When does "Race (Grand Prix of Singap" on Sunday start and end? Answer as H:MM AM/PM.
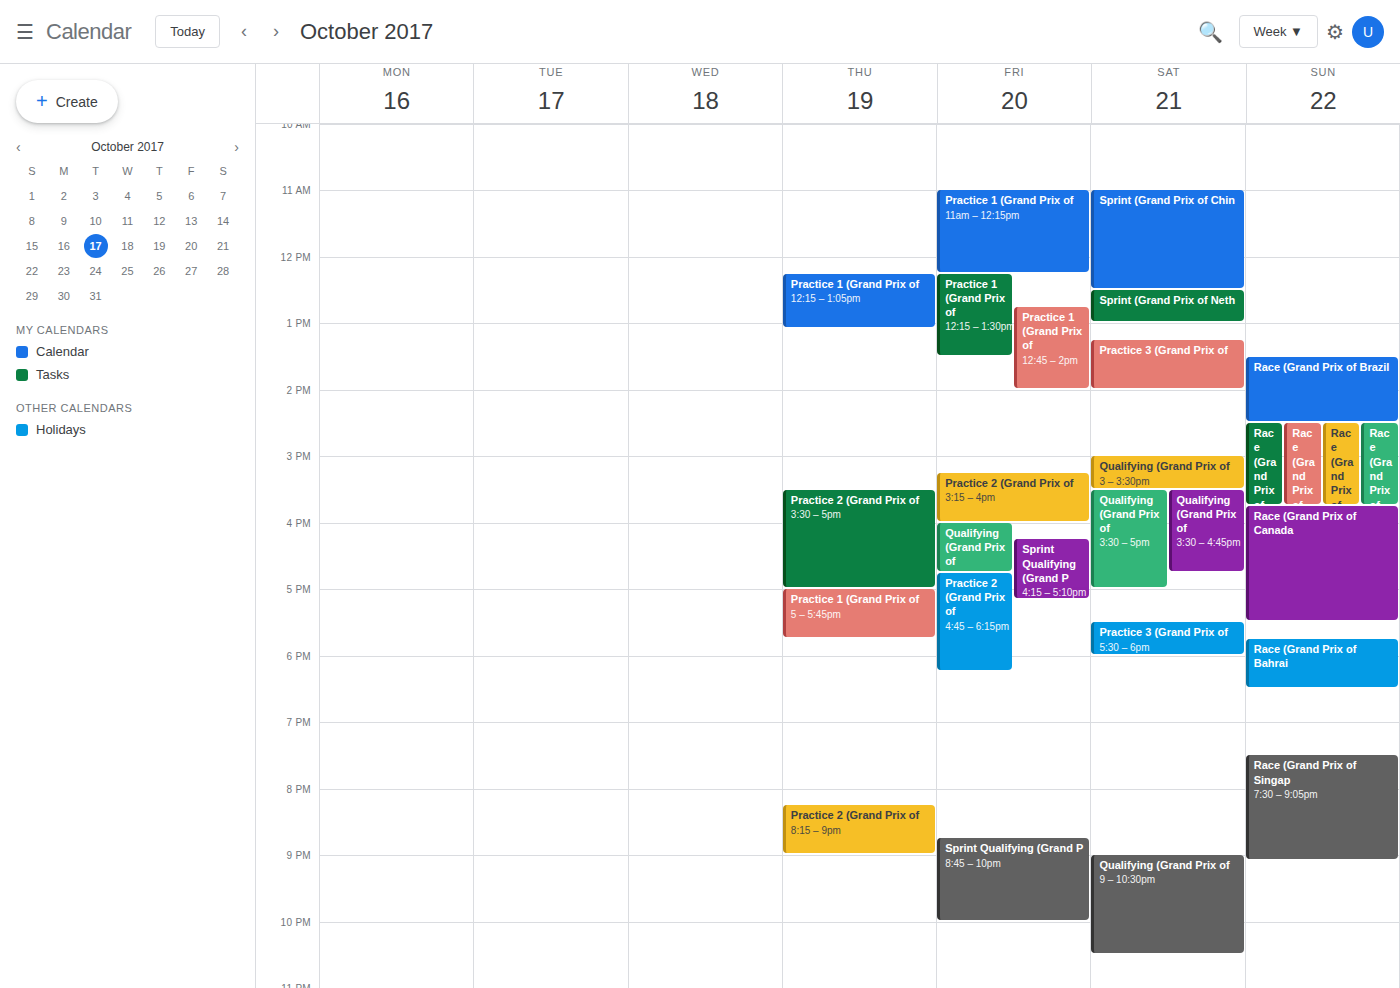
7:30 PM to 9:05 PM